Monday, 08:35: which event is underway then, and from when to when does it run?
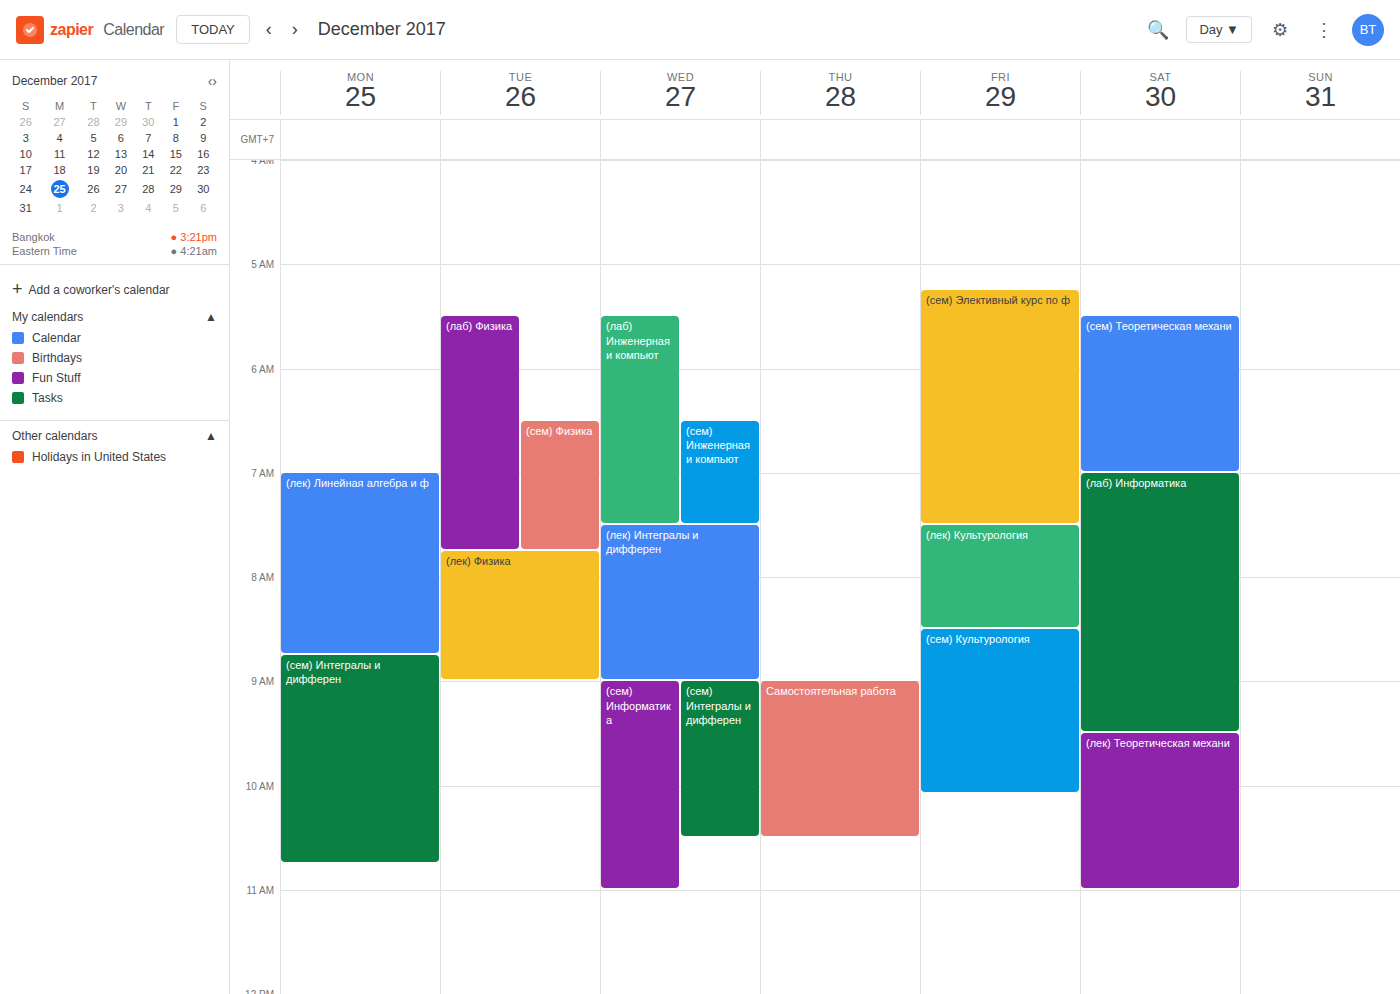
"(лек) Линейная алгебра и ф", 07:00 to 08:45